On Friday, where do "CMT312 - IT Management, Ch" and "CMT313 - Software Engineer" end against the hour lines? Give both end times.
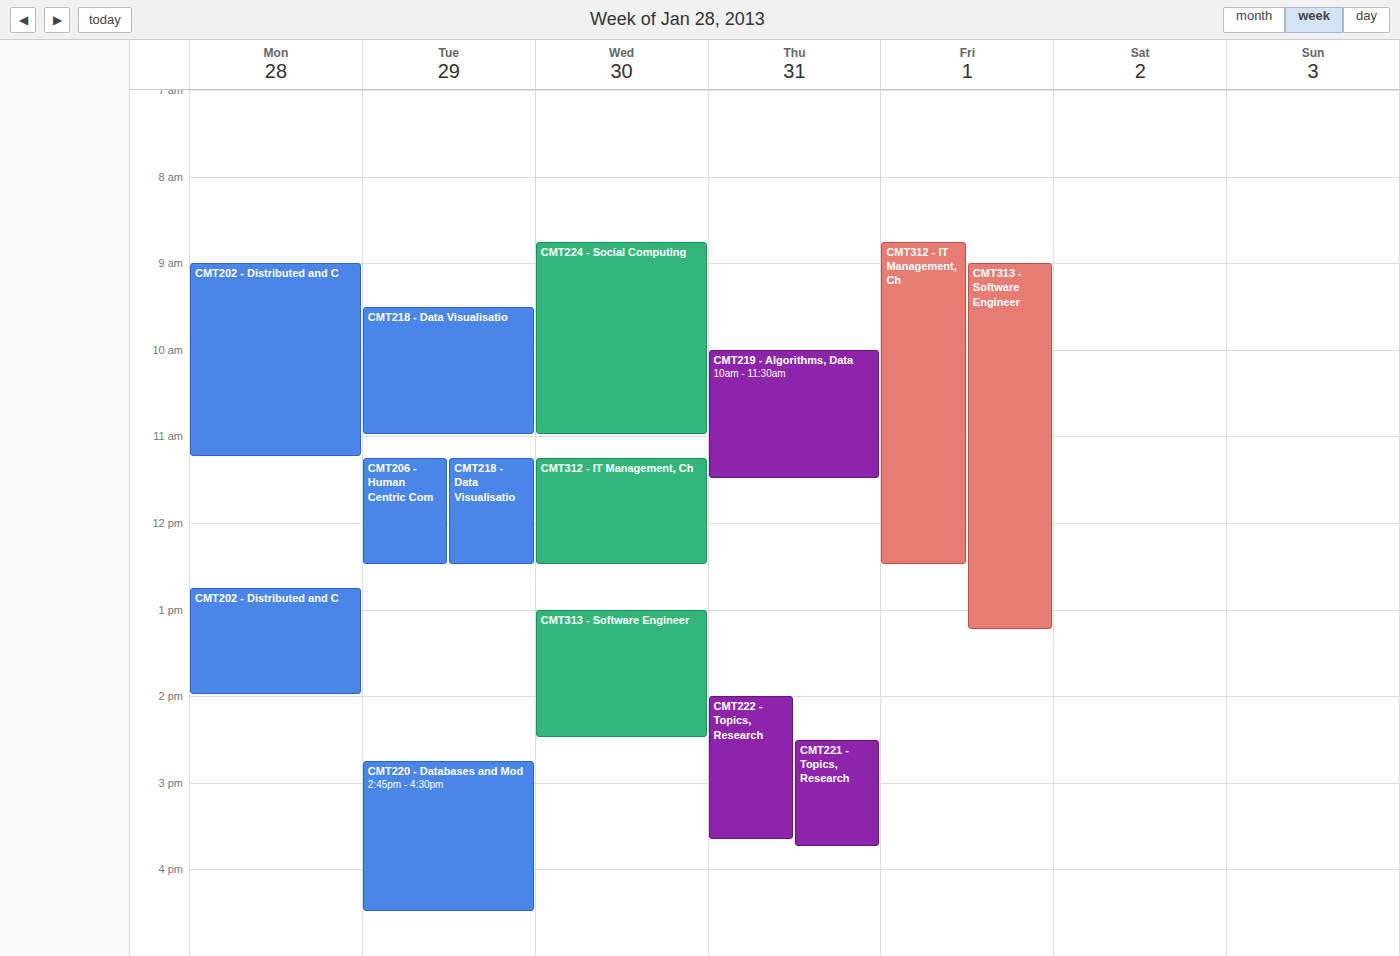
"CMT312 - IT Management, Ch": 12:30 PM, halfway between the 12 PM and 1 PM lines. "CMT313 - Software Engineer": 1:15 PM, neither: a quarter of the way from the 1 PM line to the 2 PM line.